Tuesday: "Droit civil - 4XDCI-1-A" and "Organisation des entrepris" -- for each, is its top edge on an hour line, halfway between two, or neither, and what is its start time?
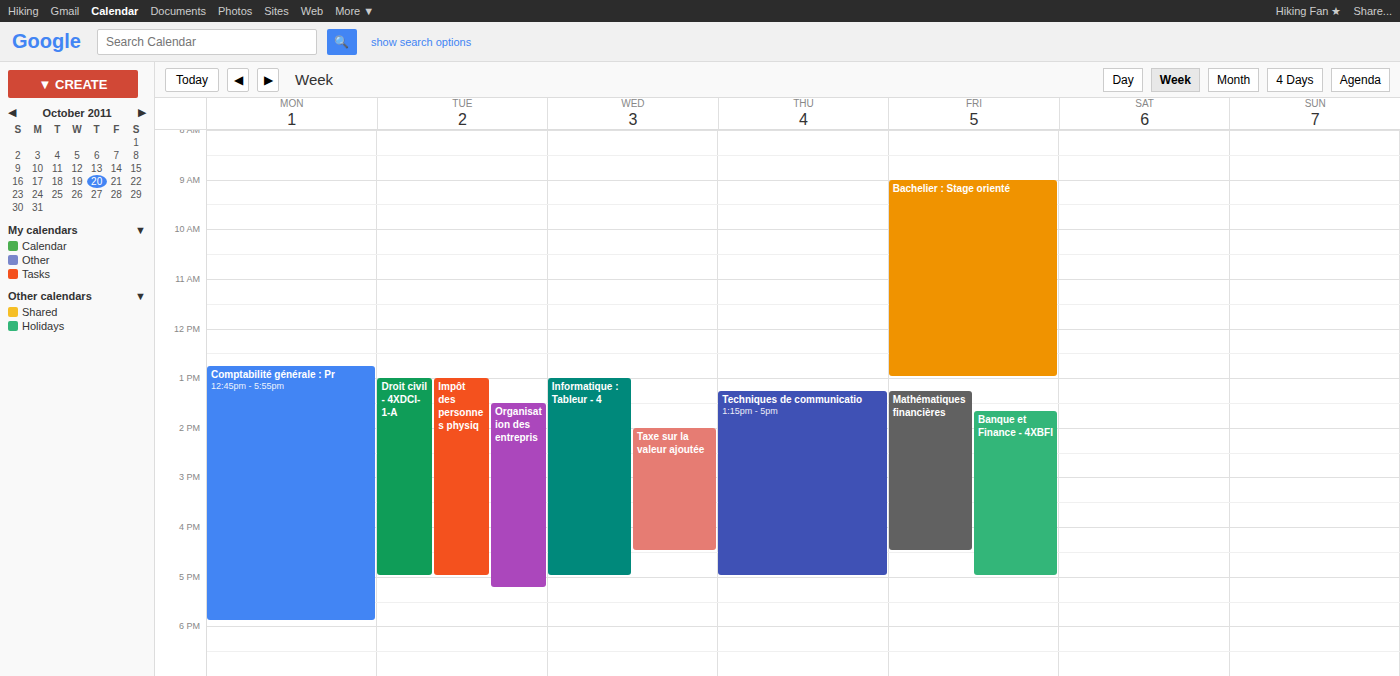
"Droit civil - 4XDCI-1-A": 1:00 PM, exactly on the 1 PM line. "Organisation des entrepris": 1:30 PM, halfway between the 1 PM and 2 PM lines.